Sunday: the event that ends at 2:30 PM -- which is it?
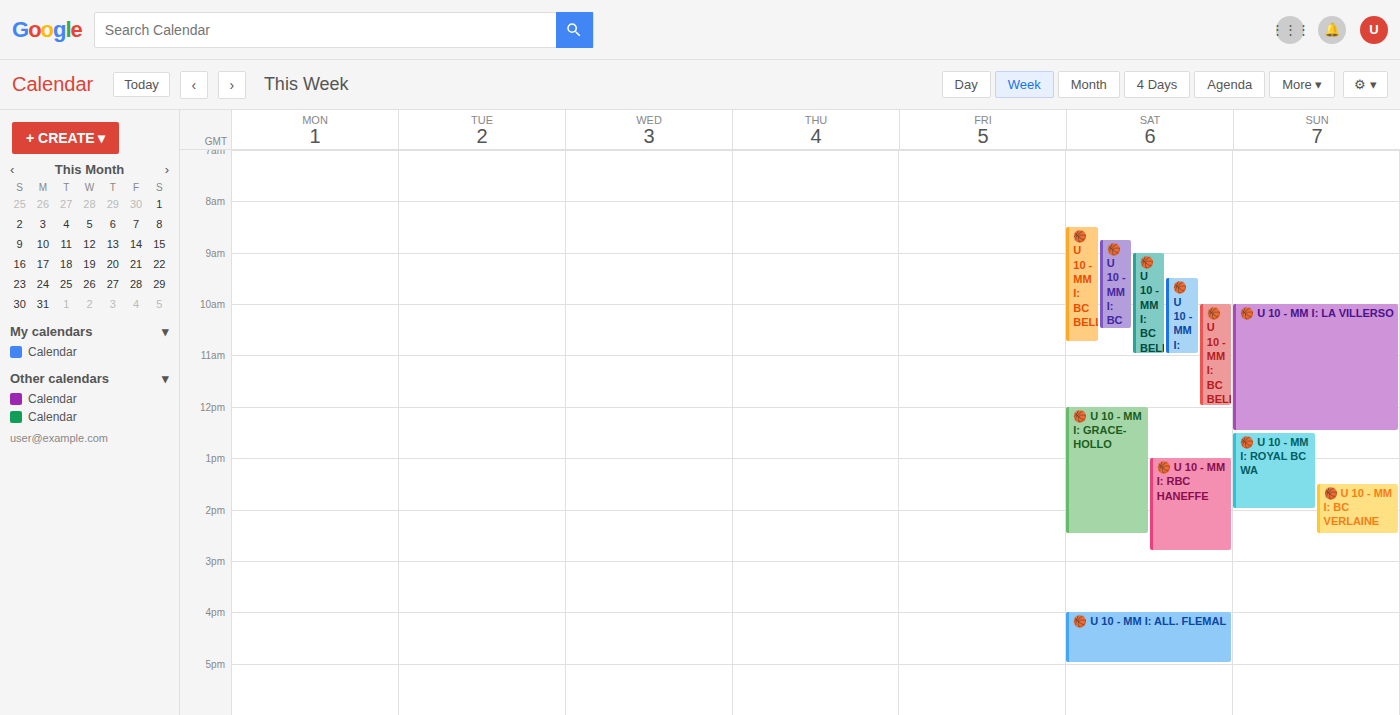
"🏀 U 10 - MM I: BC VERLAINE"